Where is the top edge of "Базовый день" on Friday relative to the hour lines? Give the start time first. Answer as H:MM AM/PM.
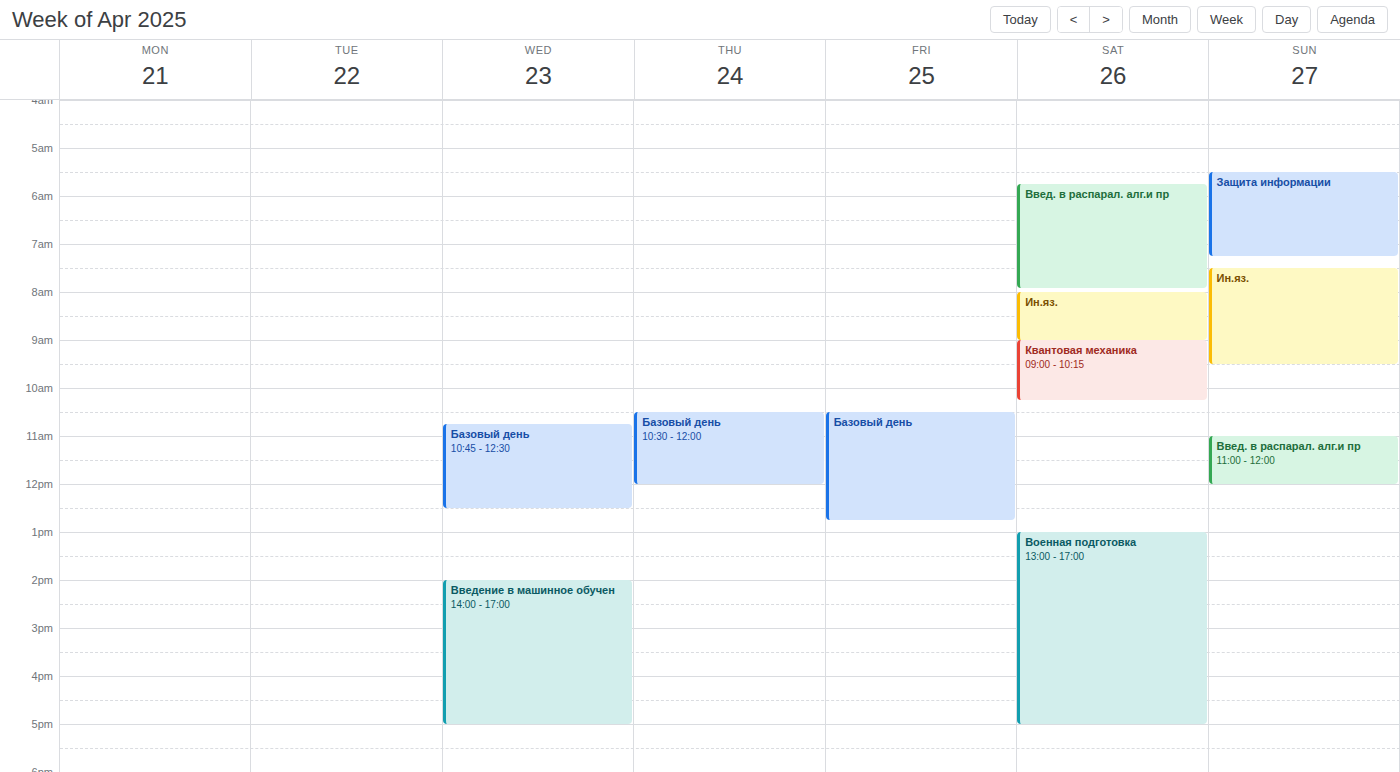
10:30 AM -- halfway between the 10 AM and 11 AM lines.